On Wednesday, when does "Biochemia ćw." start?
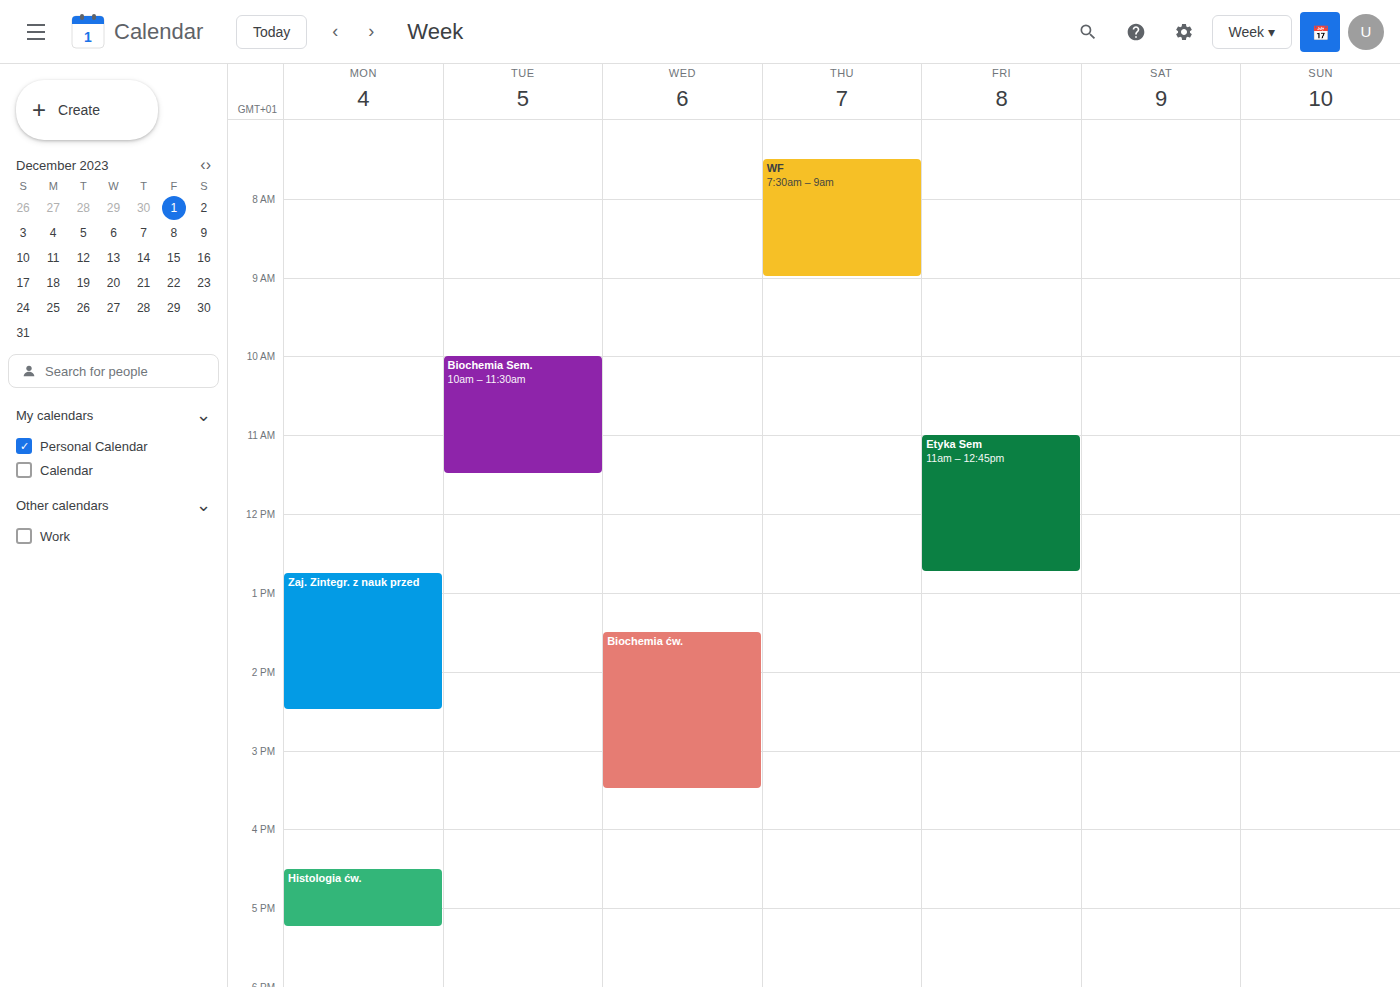
1:30 PM